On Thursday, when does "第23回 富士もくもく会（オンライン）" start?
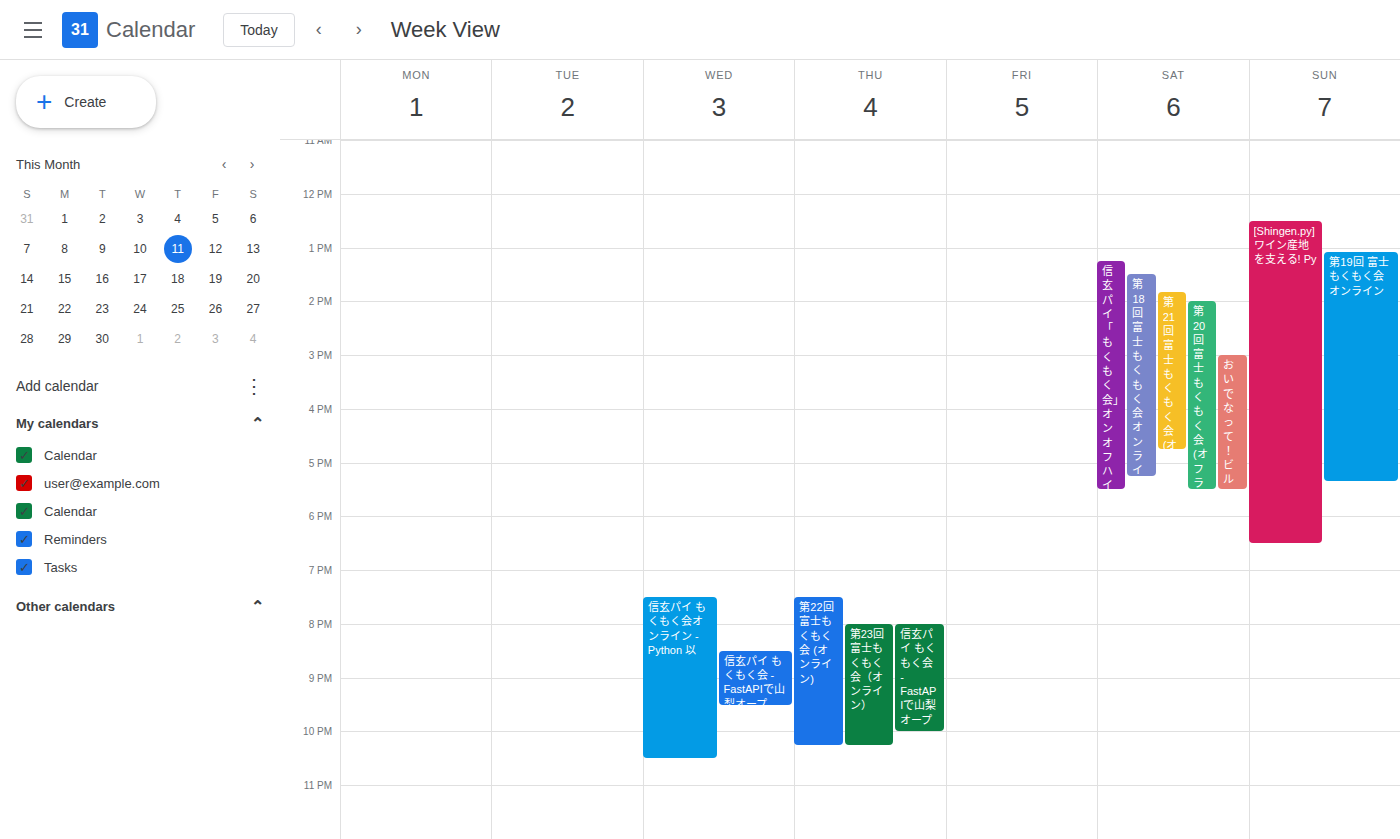
8:00 PM